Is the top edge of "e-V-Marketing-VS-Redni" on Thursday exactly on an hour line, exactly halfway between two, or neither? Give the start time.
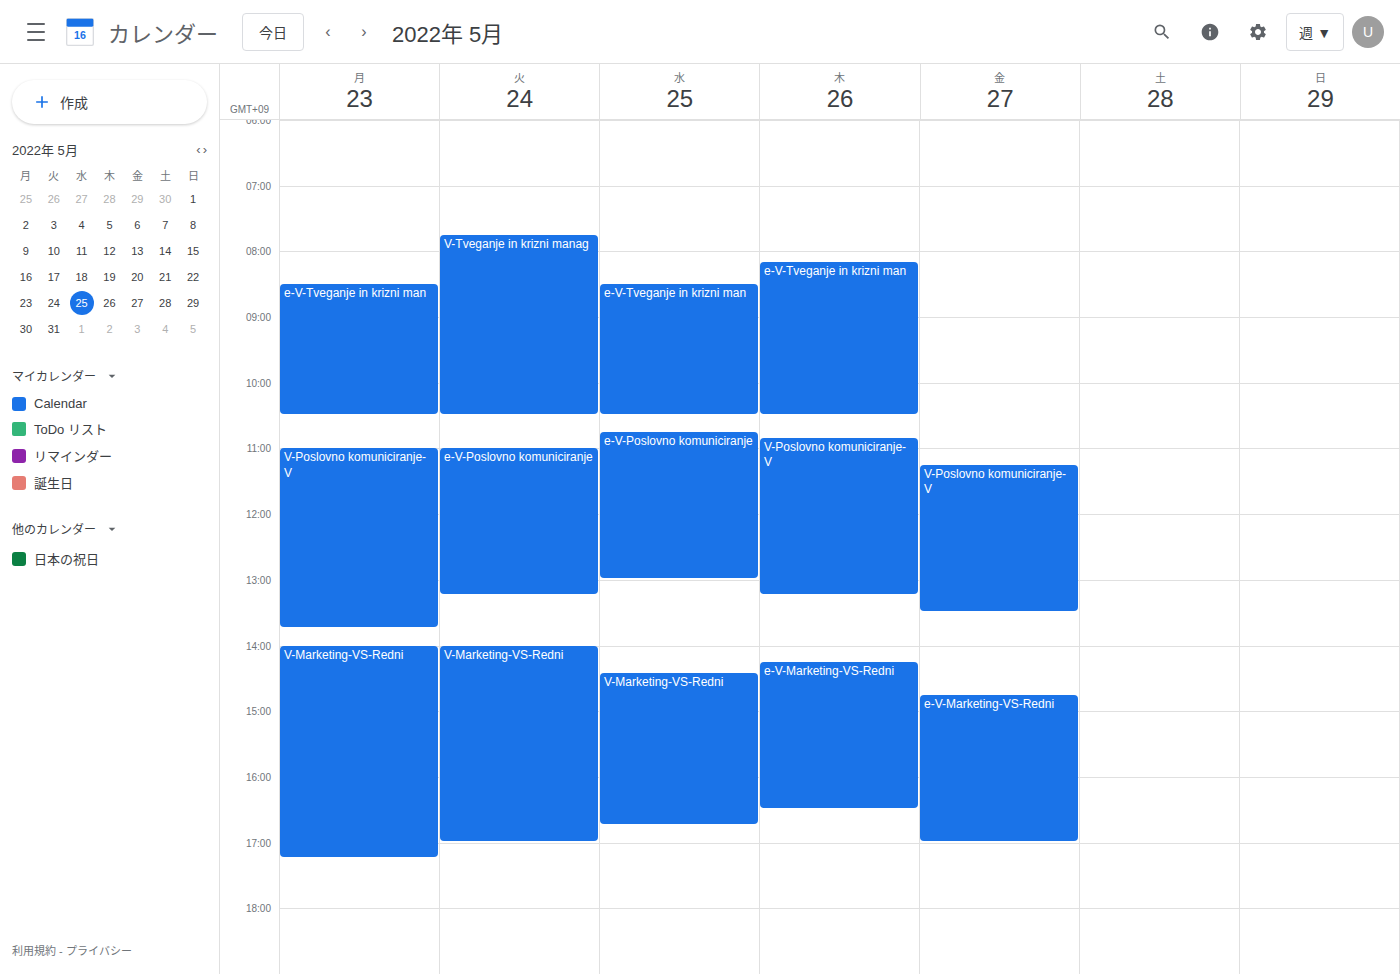
2:15 PM -- neither: a quarter of the way from the 2 PM line to the 3 PM line.